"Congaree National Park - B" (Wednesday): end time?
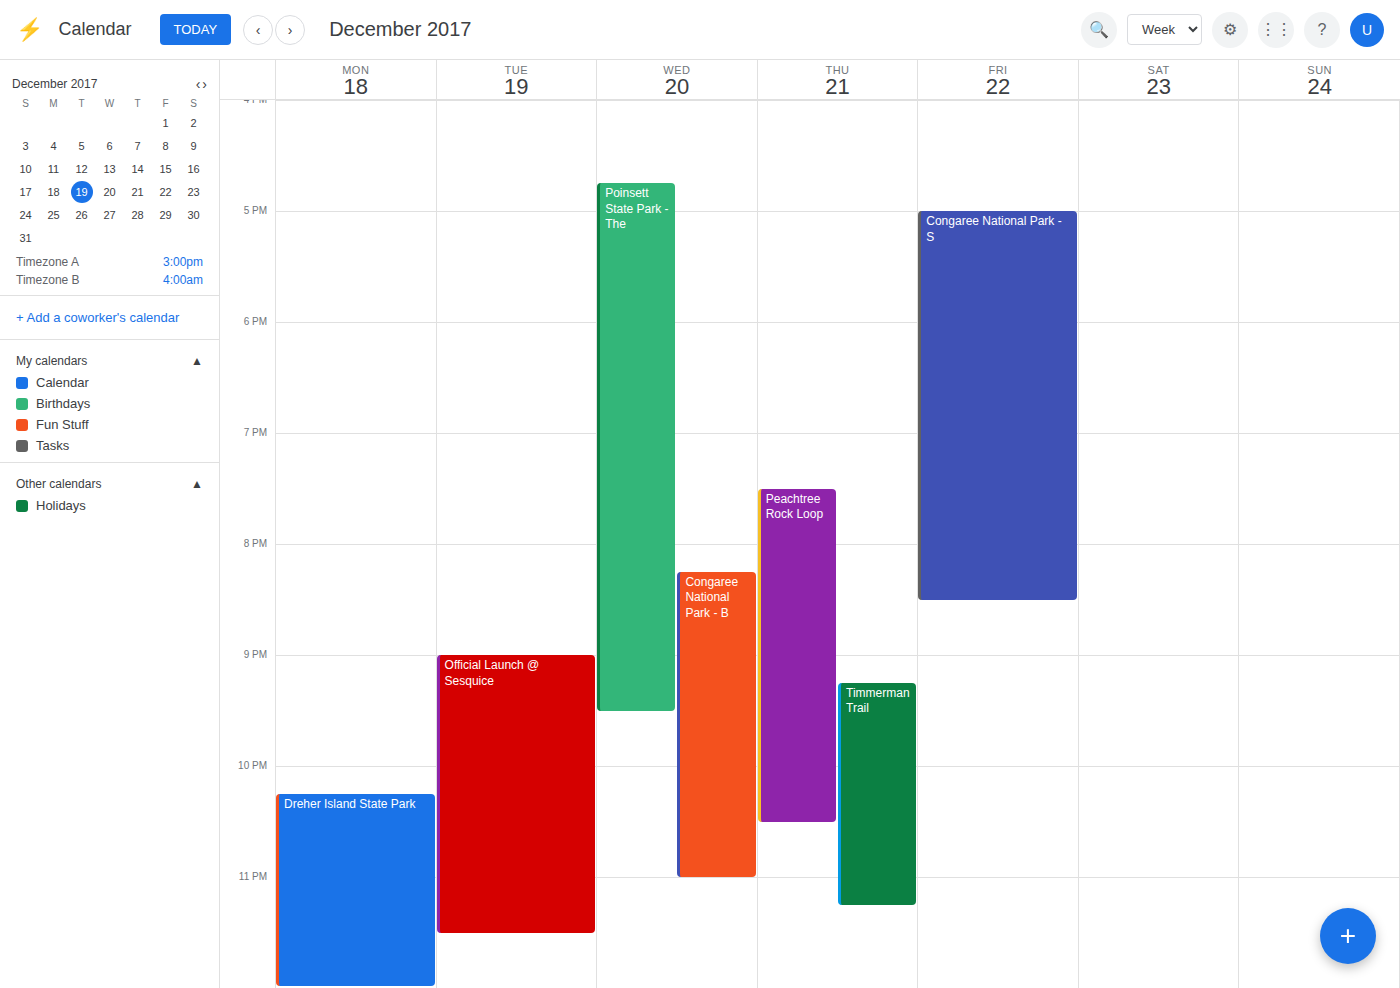
23:00